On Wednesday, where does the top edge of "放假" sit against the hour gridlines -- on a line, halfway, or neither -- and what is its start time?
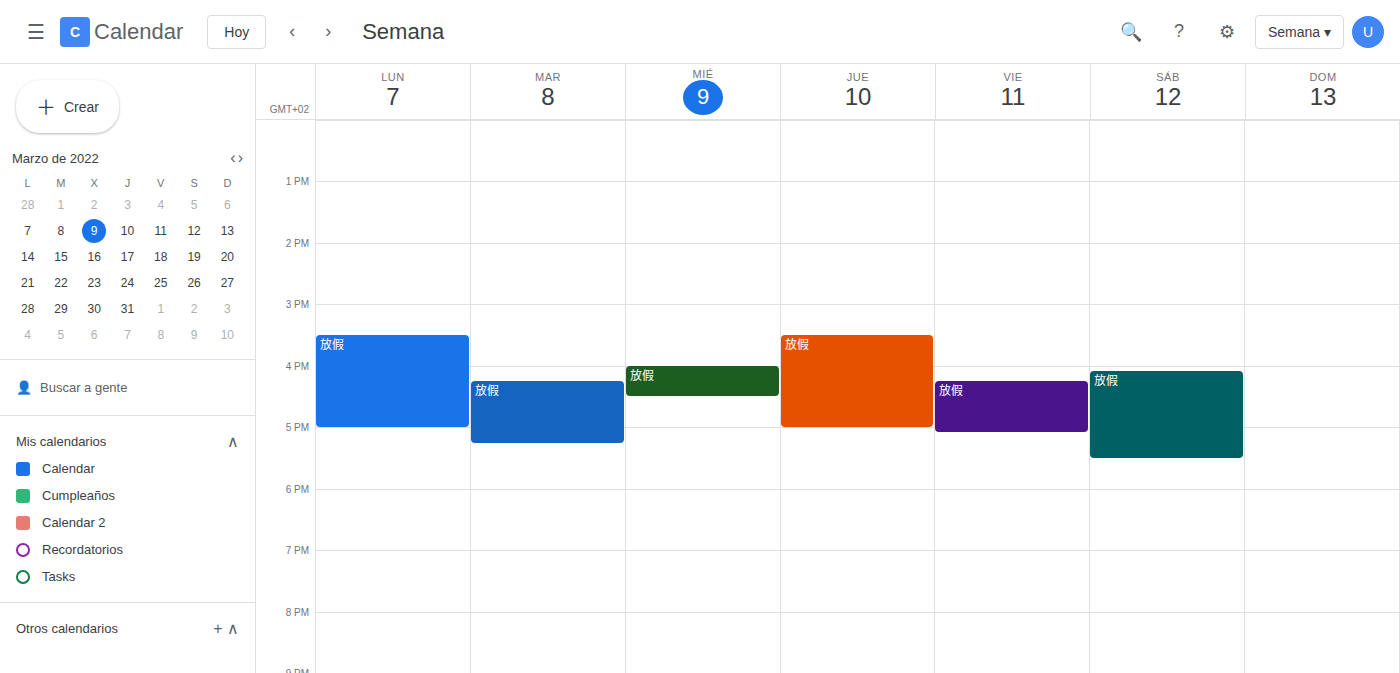
16:00 -- exactly on the 16:00 line.